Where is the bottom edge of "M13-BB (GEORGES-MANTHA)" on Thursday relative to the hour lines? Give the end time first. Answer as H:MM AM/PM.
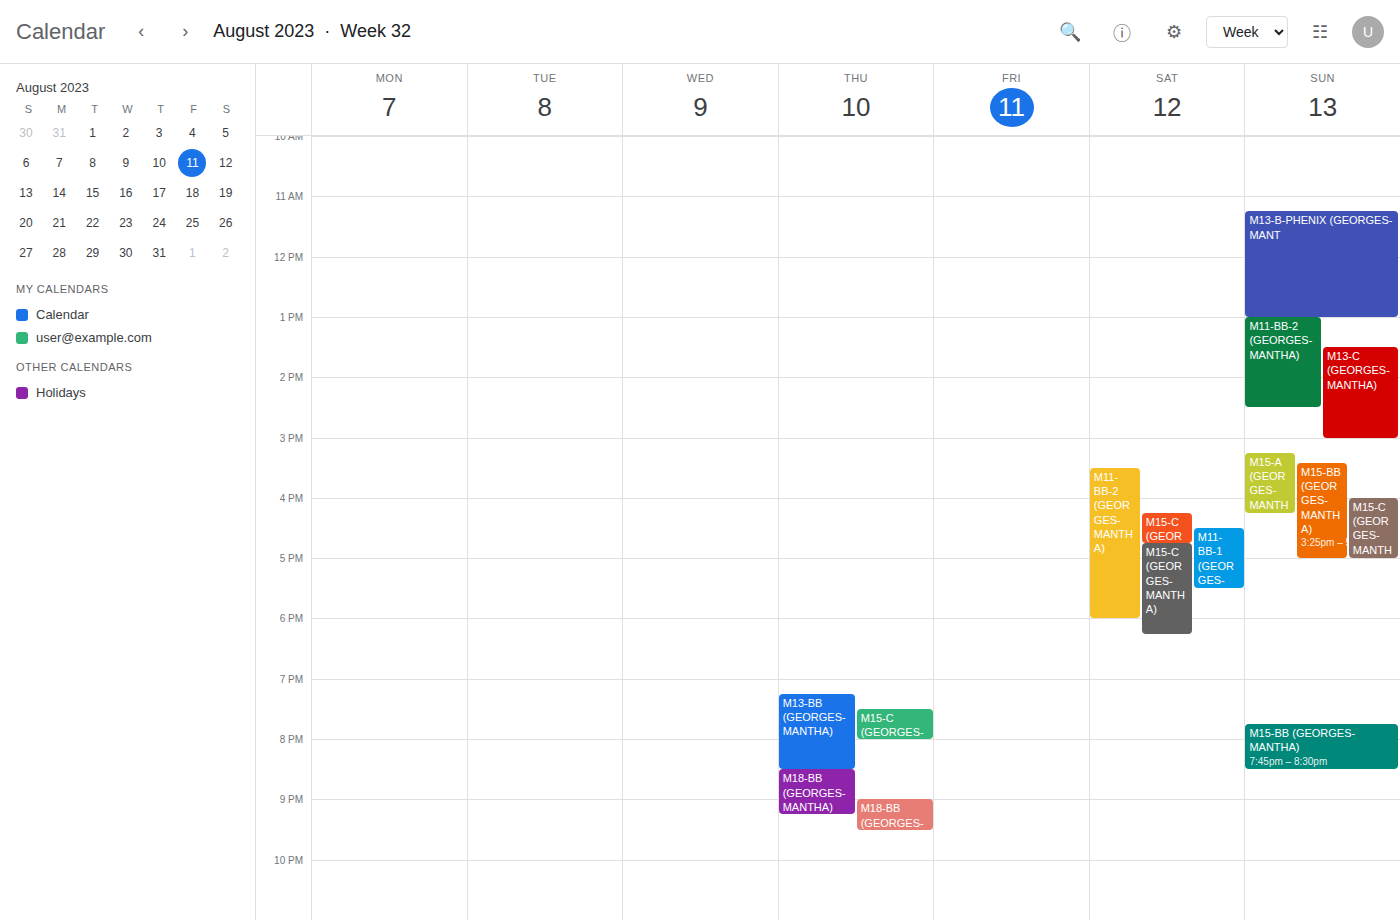
8:30 PM -- halfway between the 8 PM and 9 PM lines.